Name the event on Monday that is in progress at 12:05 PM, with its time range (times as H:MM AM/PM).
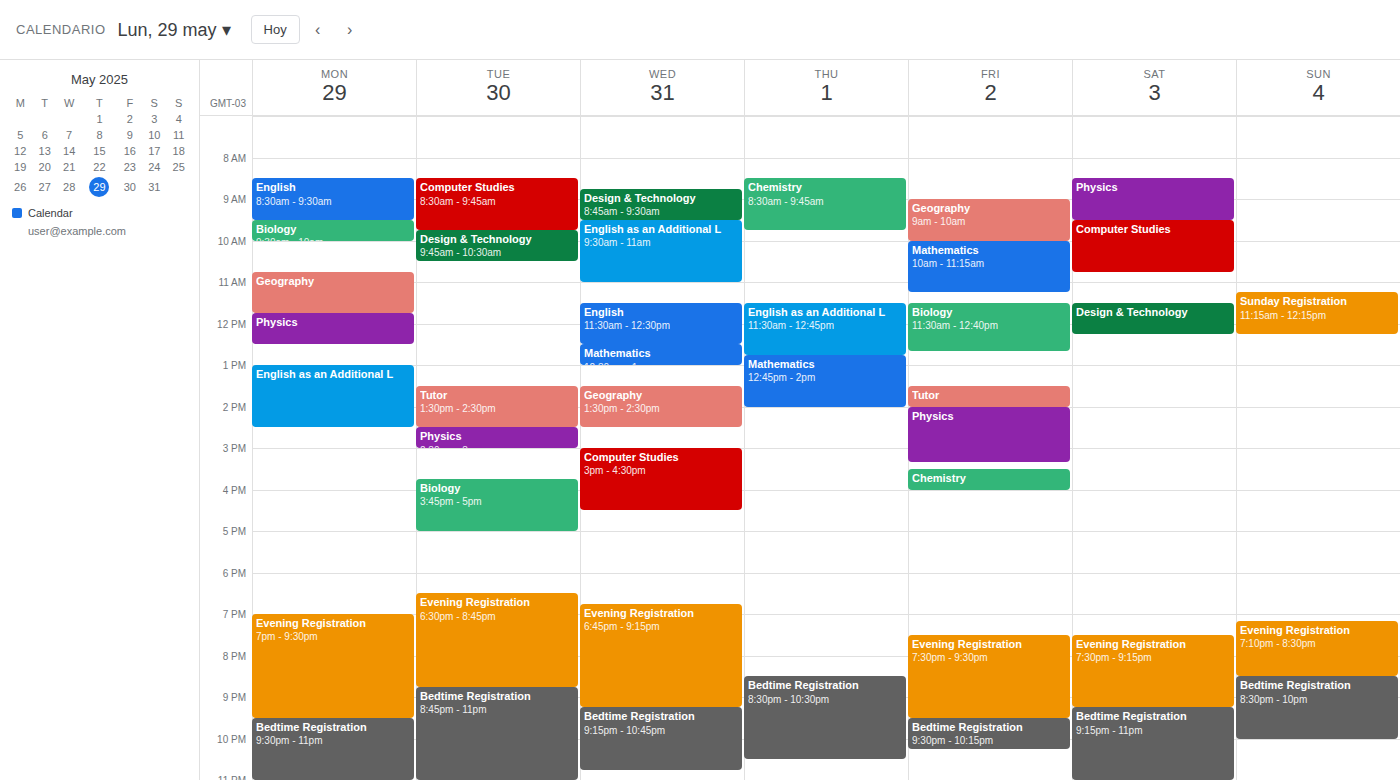
"Physics", 11:45 AM to 12:30 PM